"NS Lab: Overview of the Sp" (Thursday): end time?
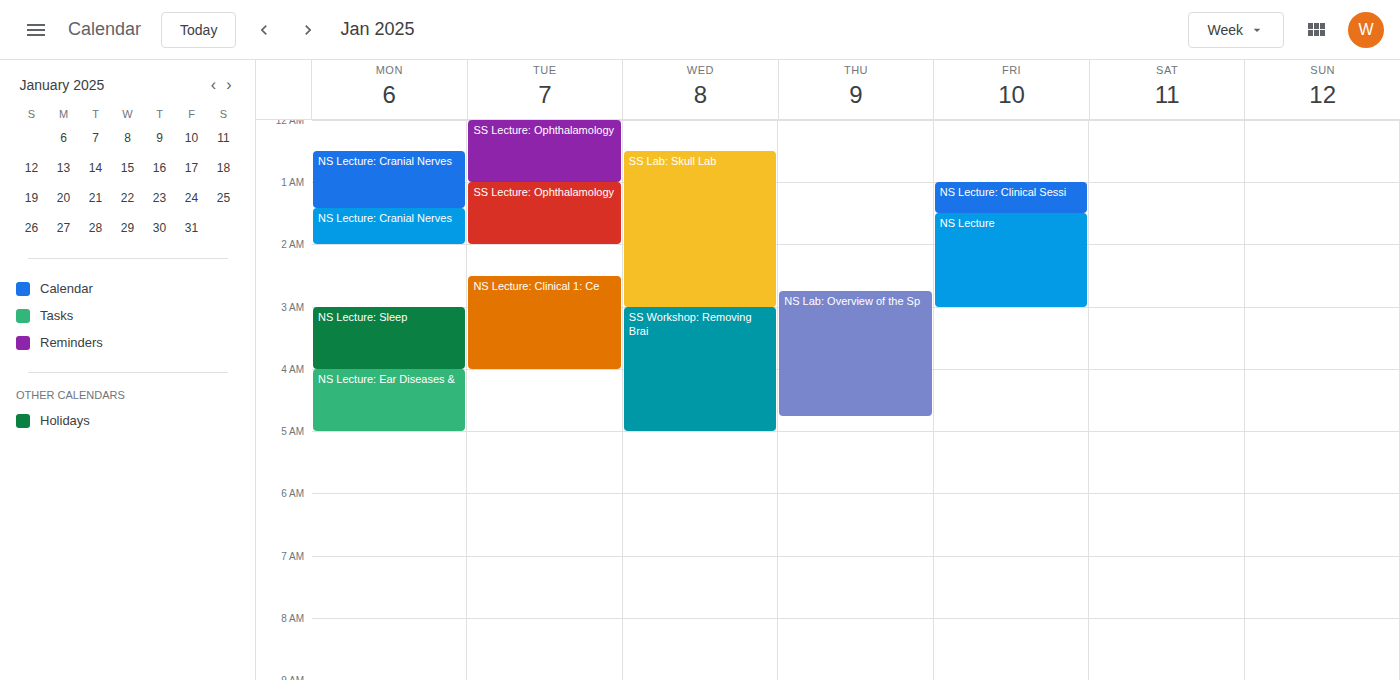
4:45 AM